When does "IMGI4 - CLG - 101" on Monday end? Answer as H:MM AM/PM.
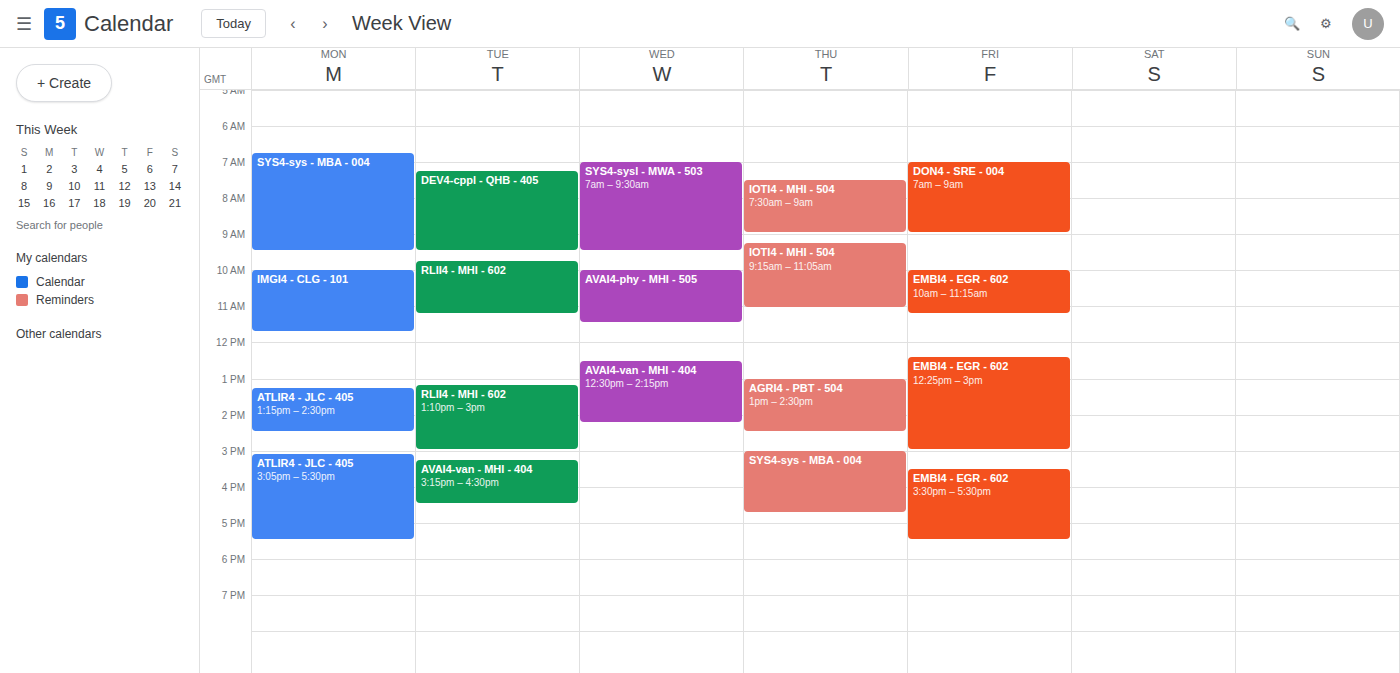
11:45 AM